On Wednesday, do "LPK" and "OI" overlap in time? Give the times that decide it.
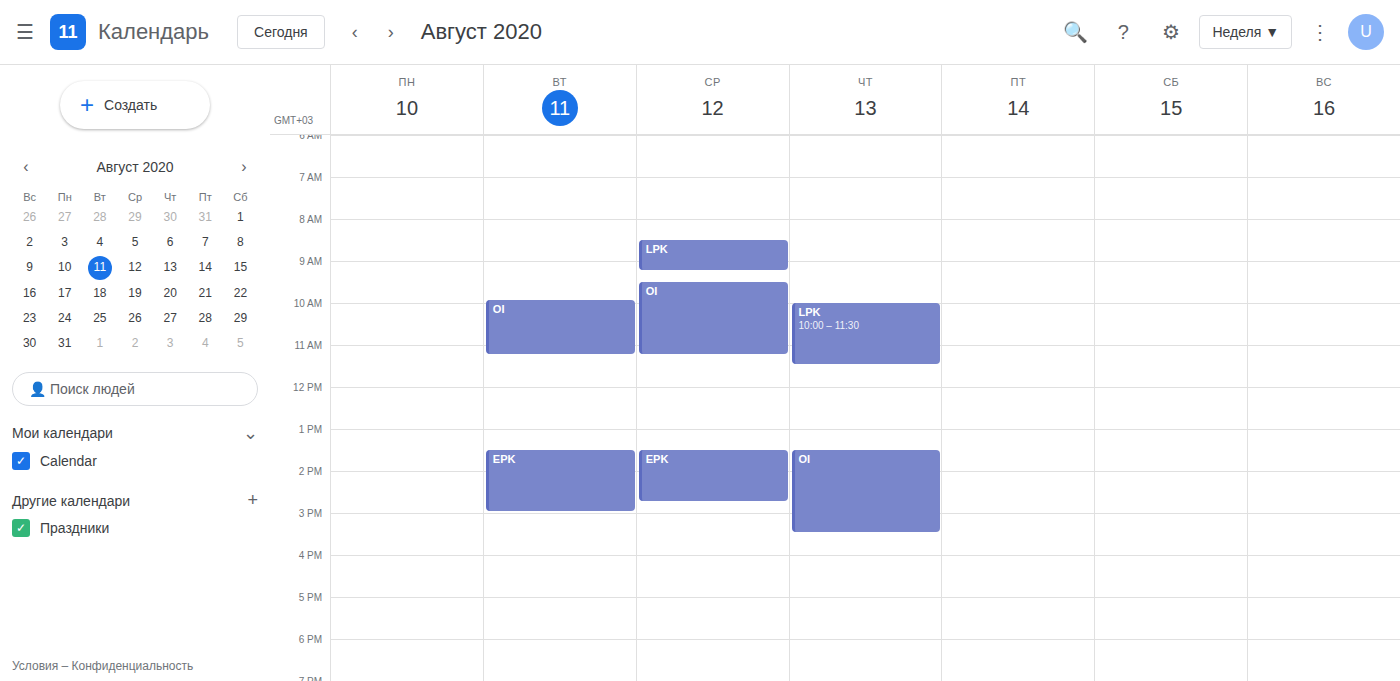
"LPK" ends at 9:15 AM and "OI" starts at 9:30 AM -- no overlap.